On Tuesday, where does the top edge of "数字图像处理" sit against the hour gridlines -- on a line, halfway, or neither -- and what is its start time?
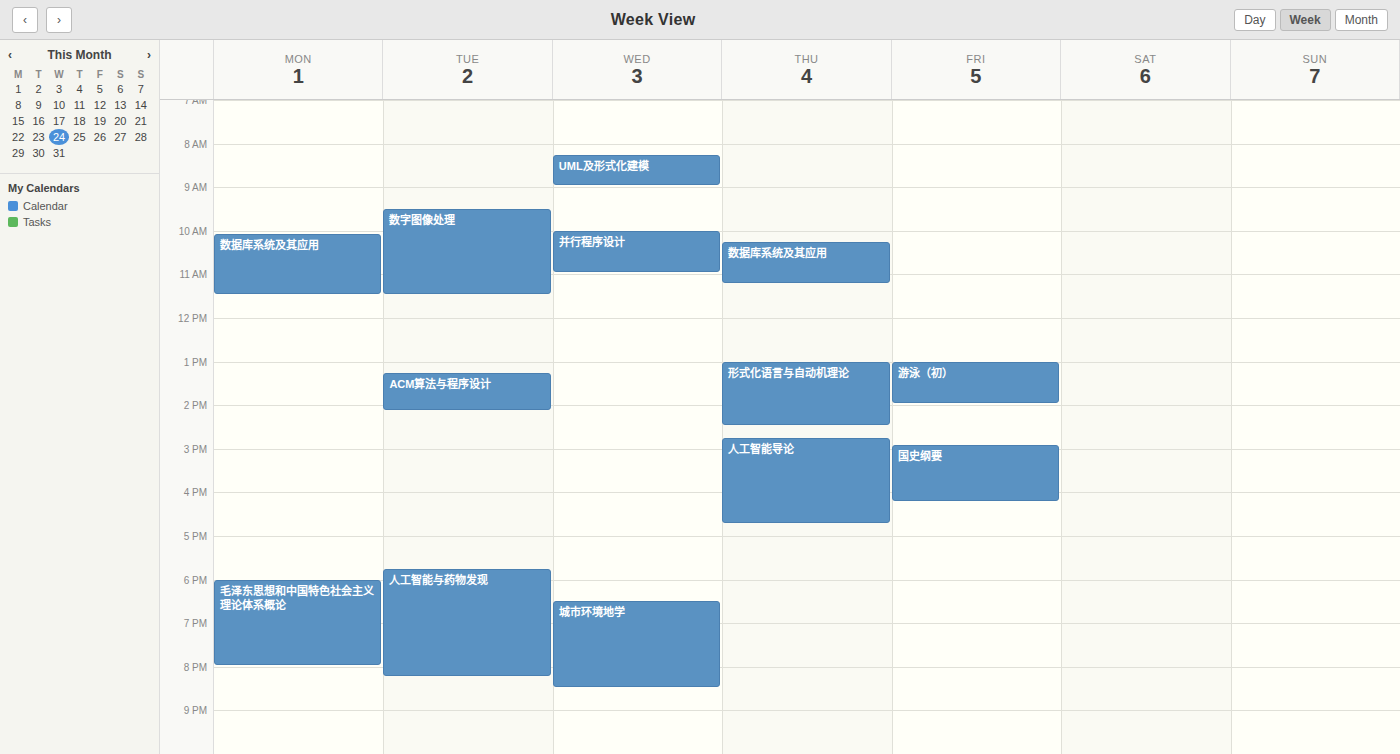
9:30 AM -- halfway between the 9 AM and 10 AM lines.